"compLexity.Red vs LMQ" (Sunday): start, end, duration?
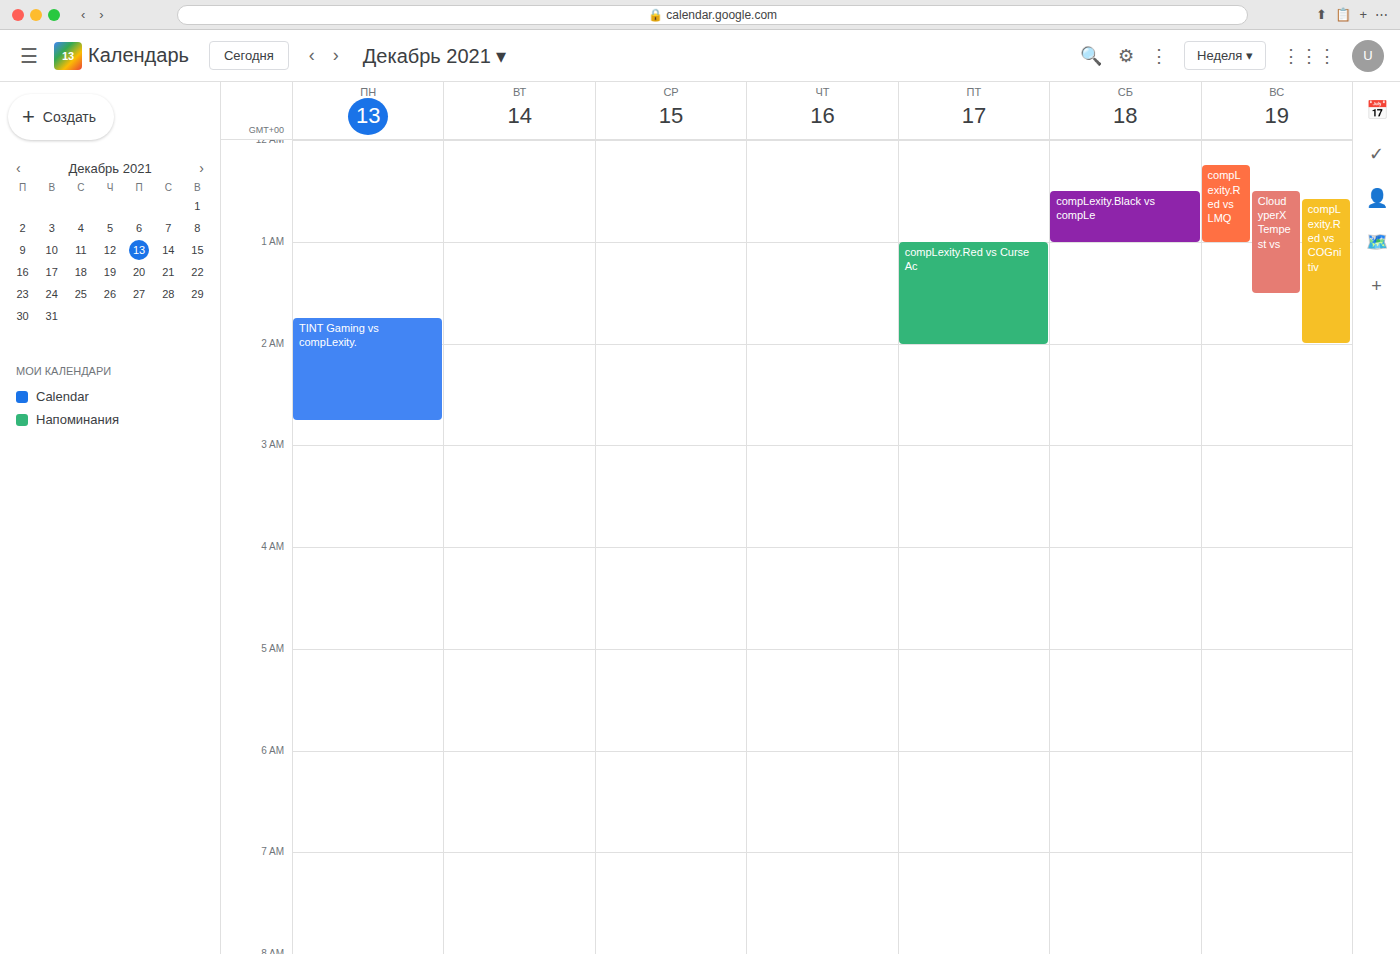
12:15 AM to 1:00 AM, 45 minutes